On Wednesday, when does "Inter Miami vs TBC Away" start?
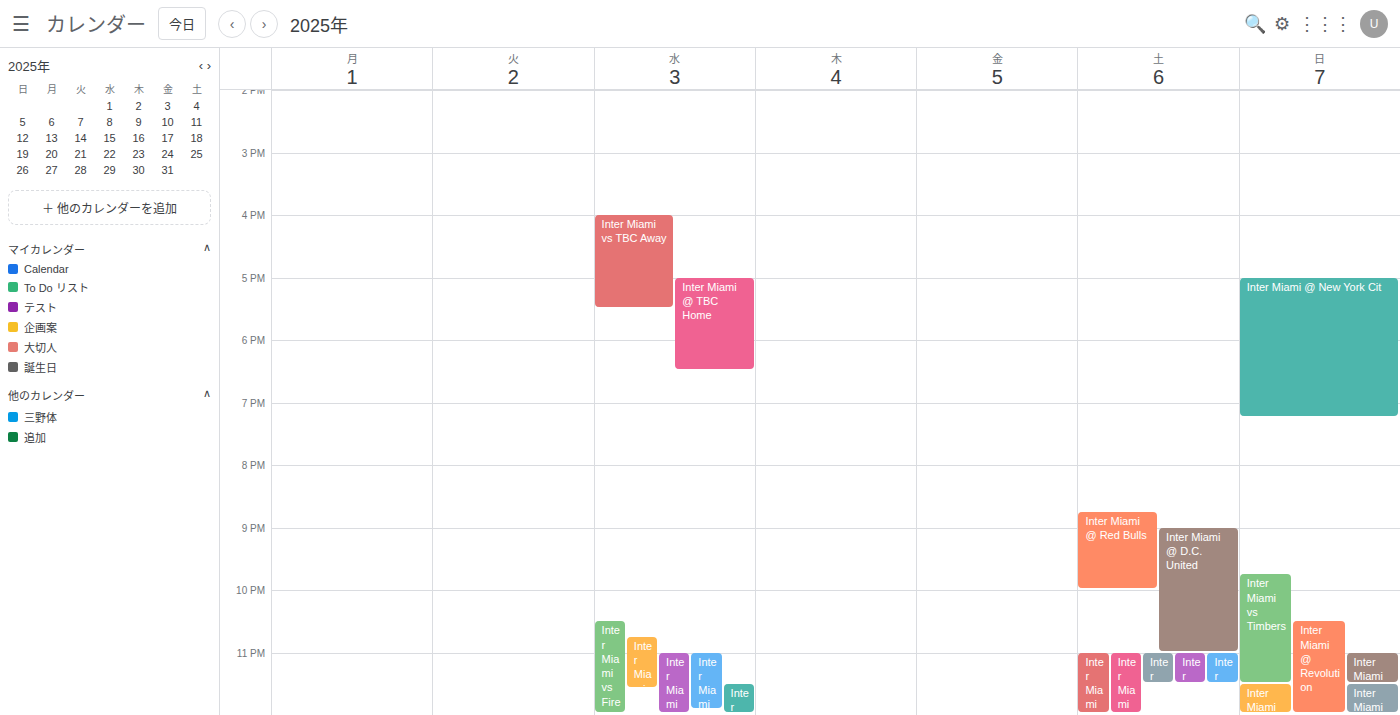
16:00